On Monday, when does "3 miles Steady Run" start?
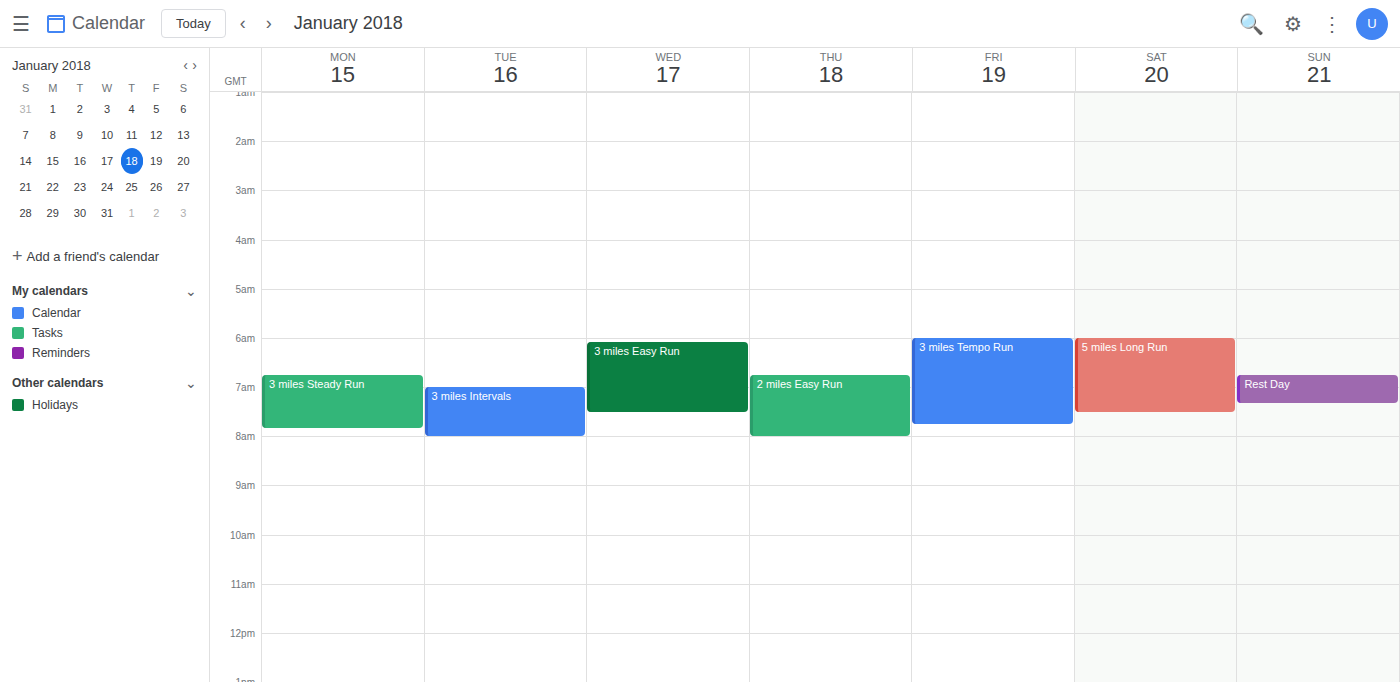
6:45 AM